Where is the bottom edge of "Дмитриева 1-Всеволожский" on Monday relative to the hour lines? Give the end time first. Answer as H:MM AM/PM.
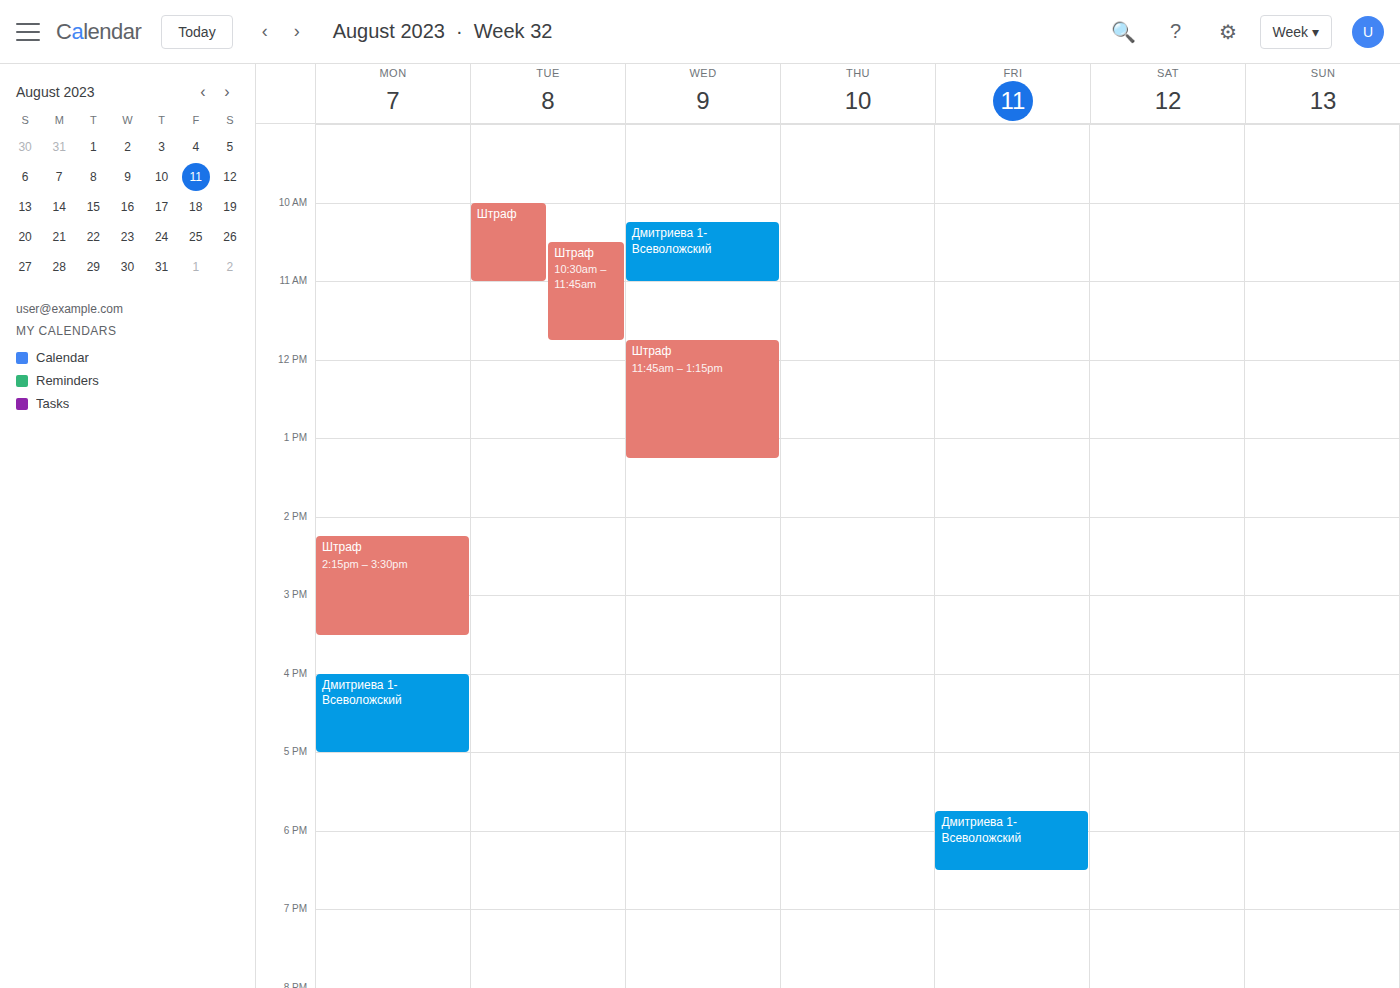
5:00 PM -- exactly on the 5 PM line.